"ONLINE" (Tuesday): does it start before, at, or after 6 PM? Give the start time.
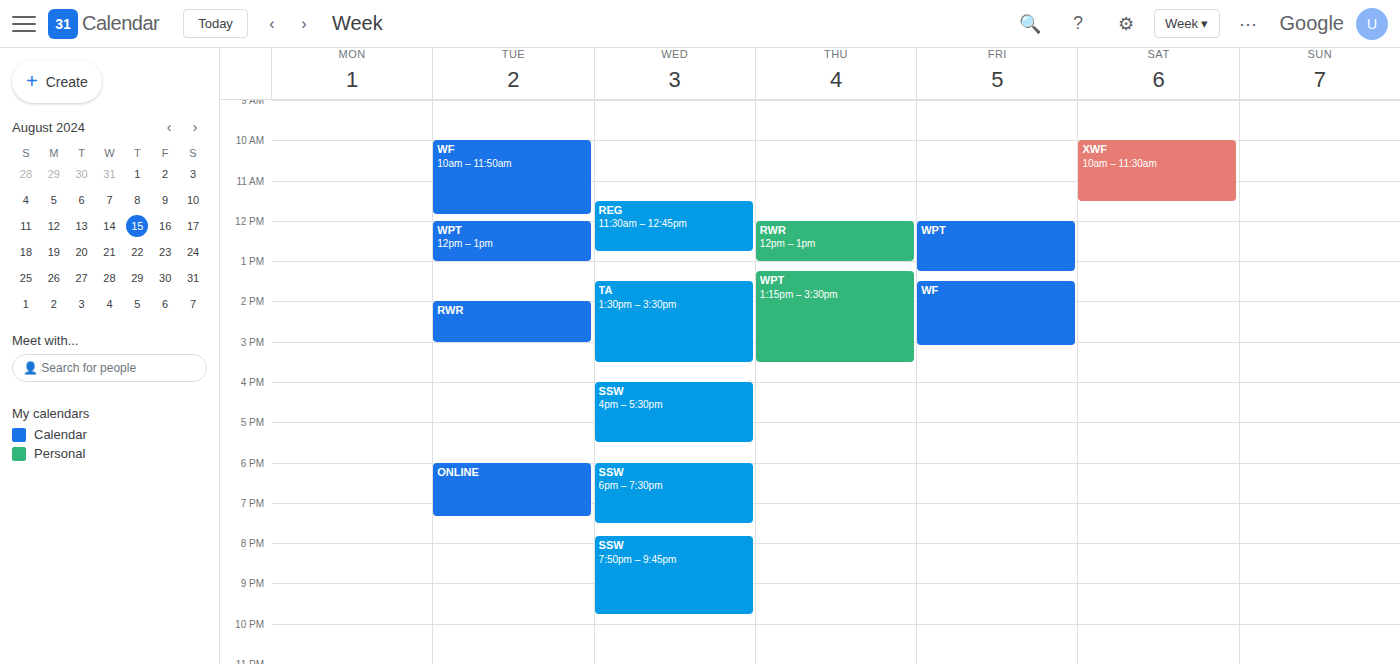
6:00 PM -- exactly at 6 PM, on the 6 PM line.